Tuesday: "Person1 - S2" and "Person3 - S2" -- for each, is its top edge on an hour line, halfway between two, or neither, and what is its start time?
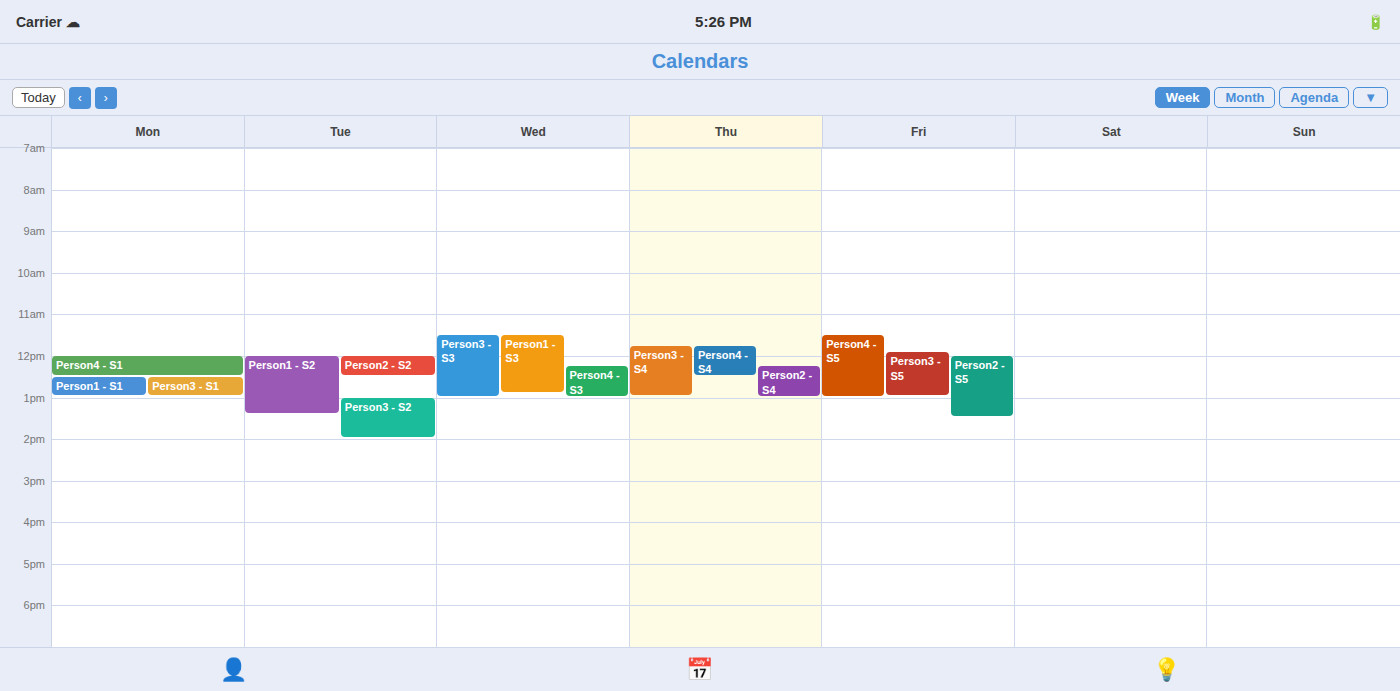
"Person1 - S2": 12:00 PM, exactly on the 12 PM line. "Person3 - S2": 1:00 PM, exactly on the 1 PM line.